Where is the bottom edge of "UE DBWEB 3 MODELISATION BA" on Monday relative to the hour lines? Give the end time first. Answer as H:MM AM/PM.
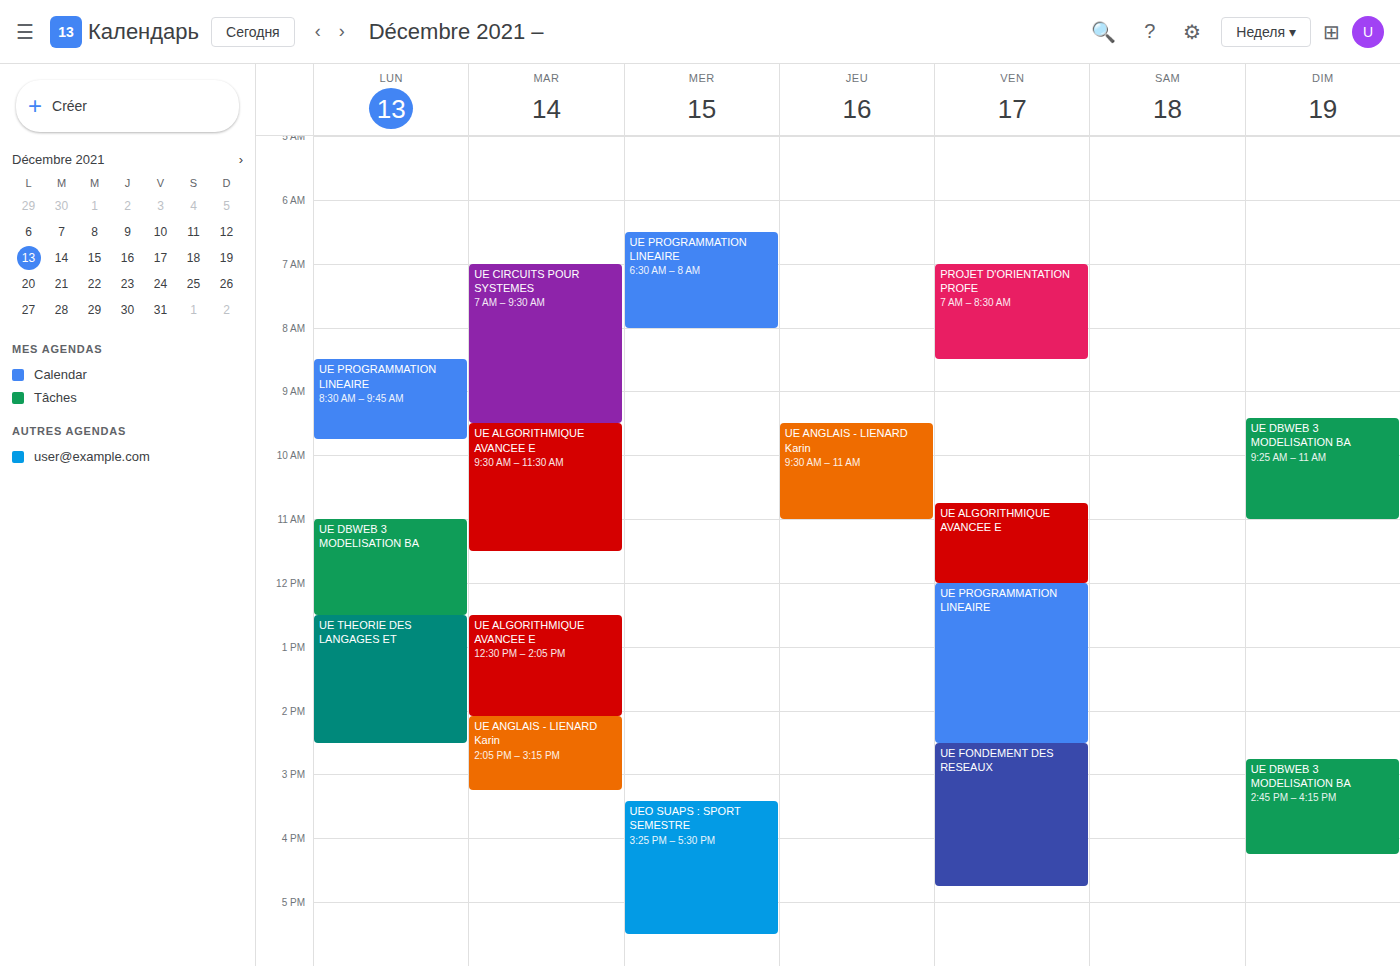
12:30 PM -- halfway between the 12 PM and 1 PM lines.